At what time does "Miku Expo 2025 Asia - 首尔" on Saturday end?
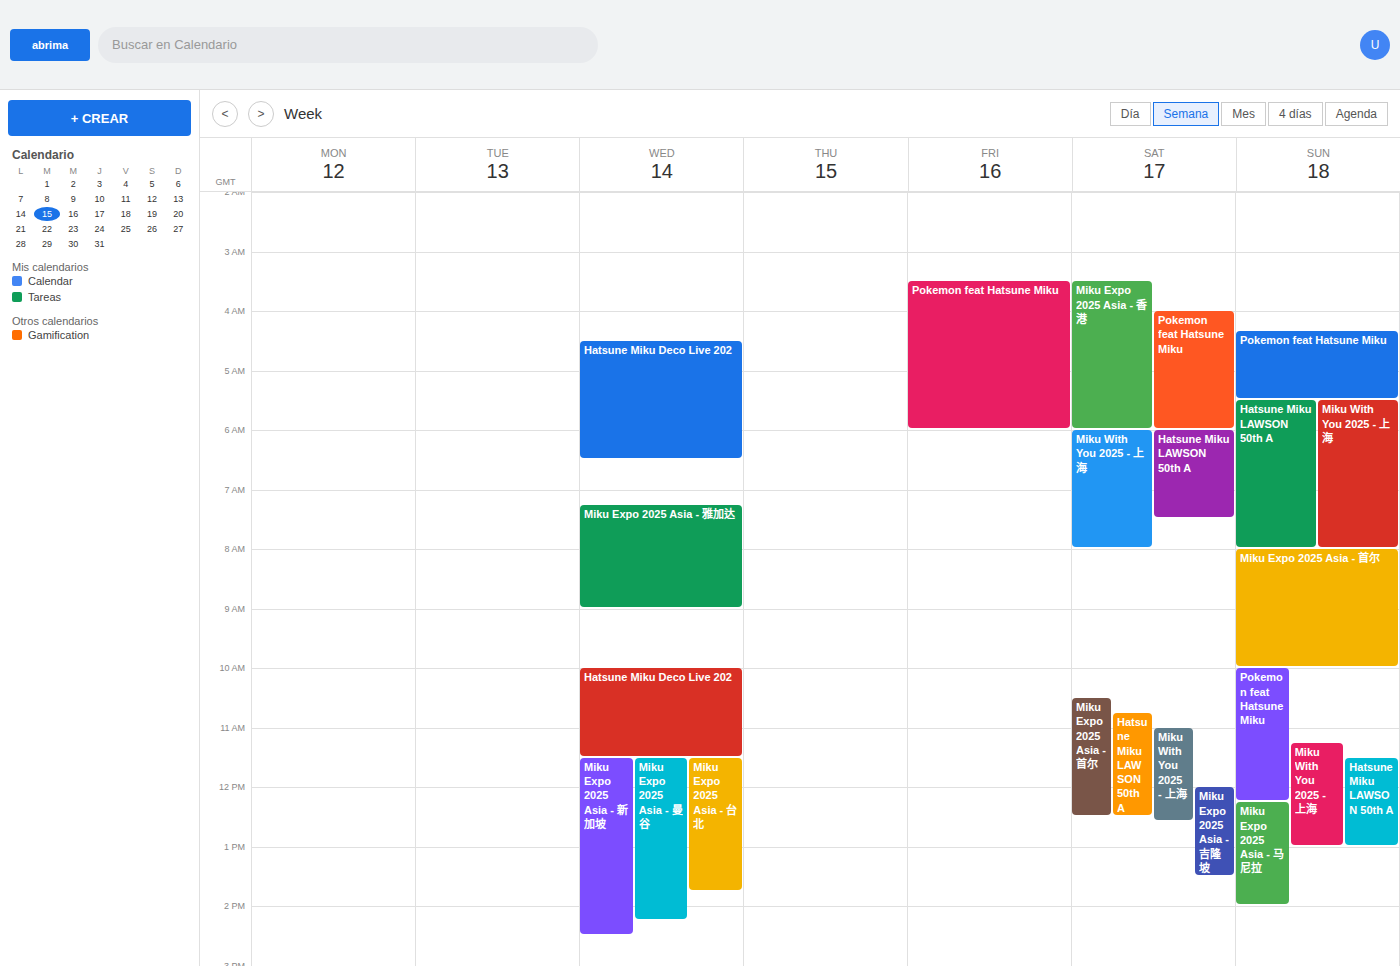
12:30 PM